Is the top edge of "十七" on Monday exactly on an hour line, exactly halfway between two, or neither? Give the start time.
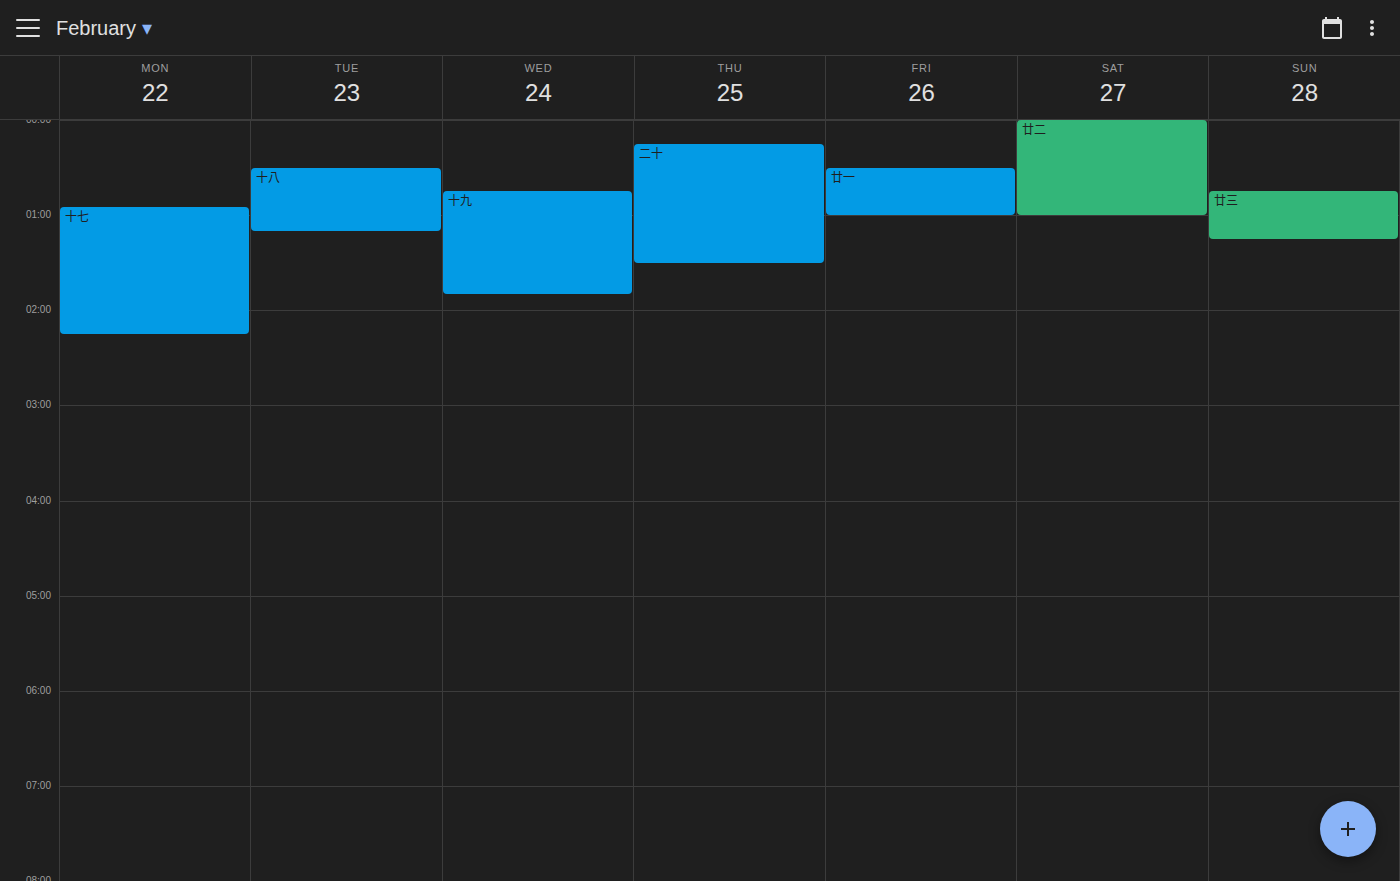
12:55 AM -- neither: 55 minutes below the 12 AM line and 5 minutes above the 1 AM line.